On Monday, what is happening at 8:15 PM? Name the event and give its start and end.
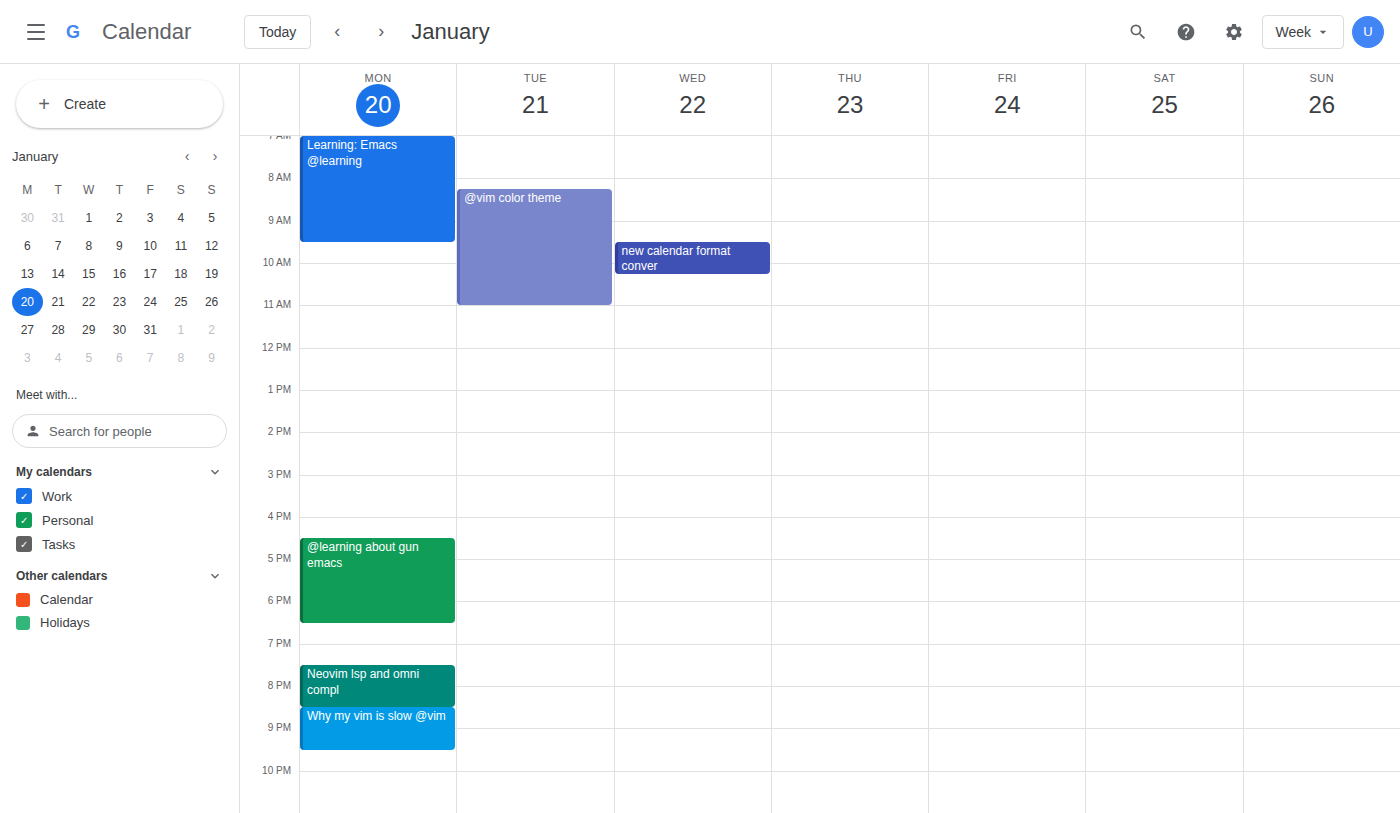
"Neovim lsp and omni compl", 7:30 PM to 8:30 PM